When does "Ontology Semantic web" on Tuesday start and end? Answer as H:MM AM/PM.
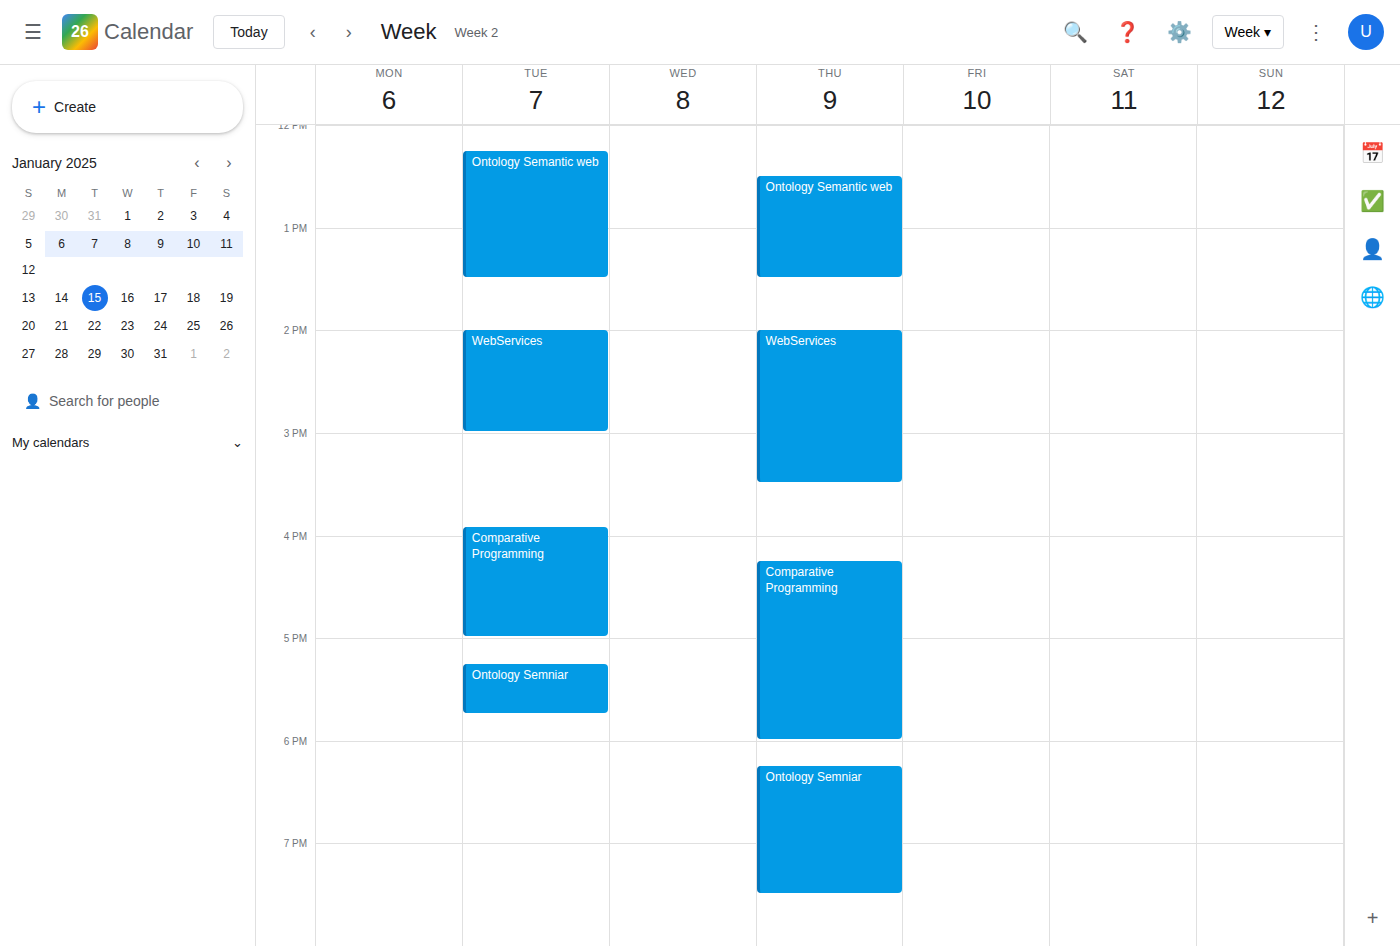
12:15 PM to 1:30 PM